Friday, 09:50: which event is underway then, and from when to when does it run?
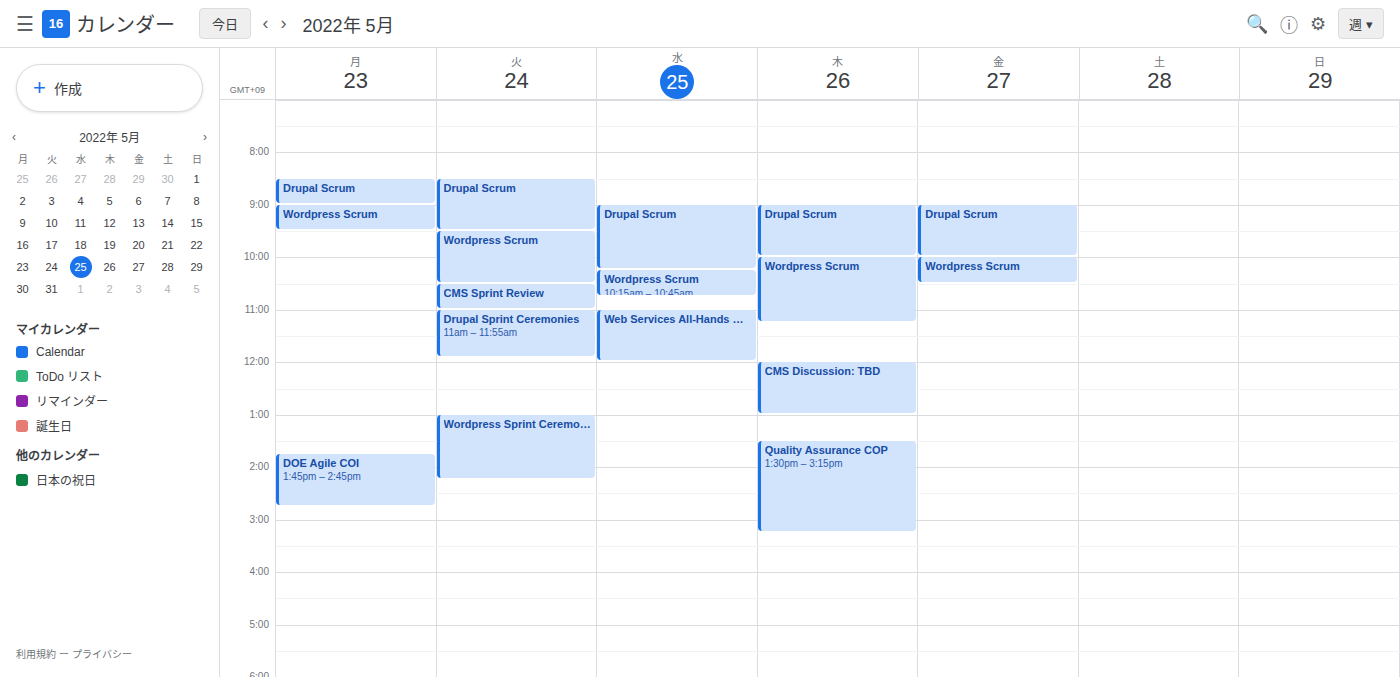
"Drupal Scrum", 09:00 to 10:00